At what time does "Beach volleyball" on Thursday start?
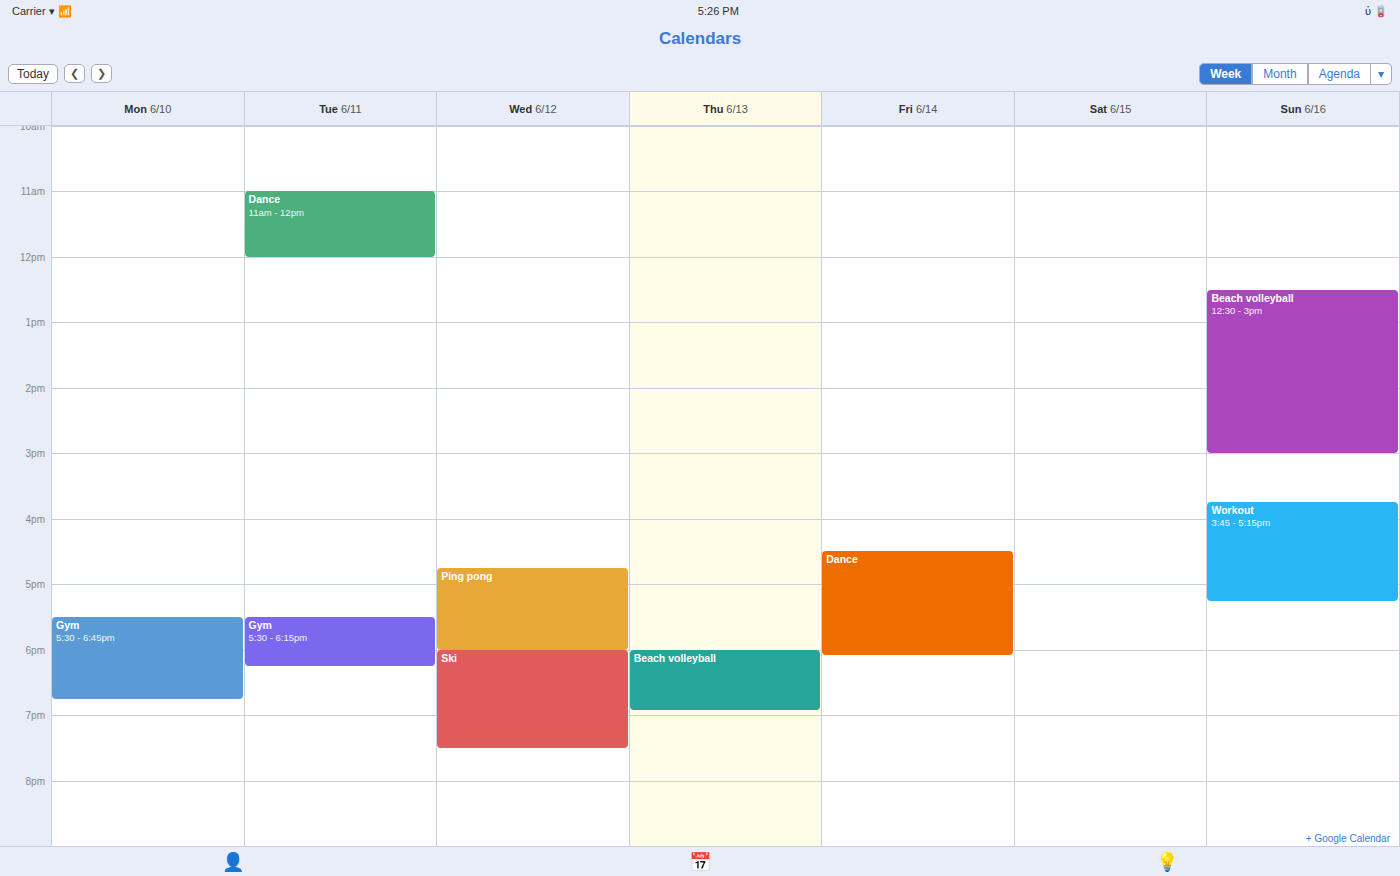
6:00 PM